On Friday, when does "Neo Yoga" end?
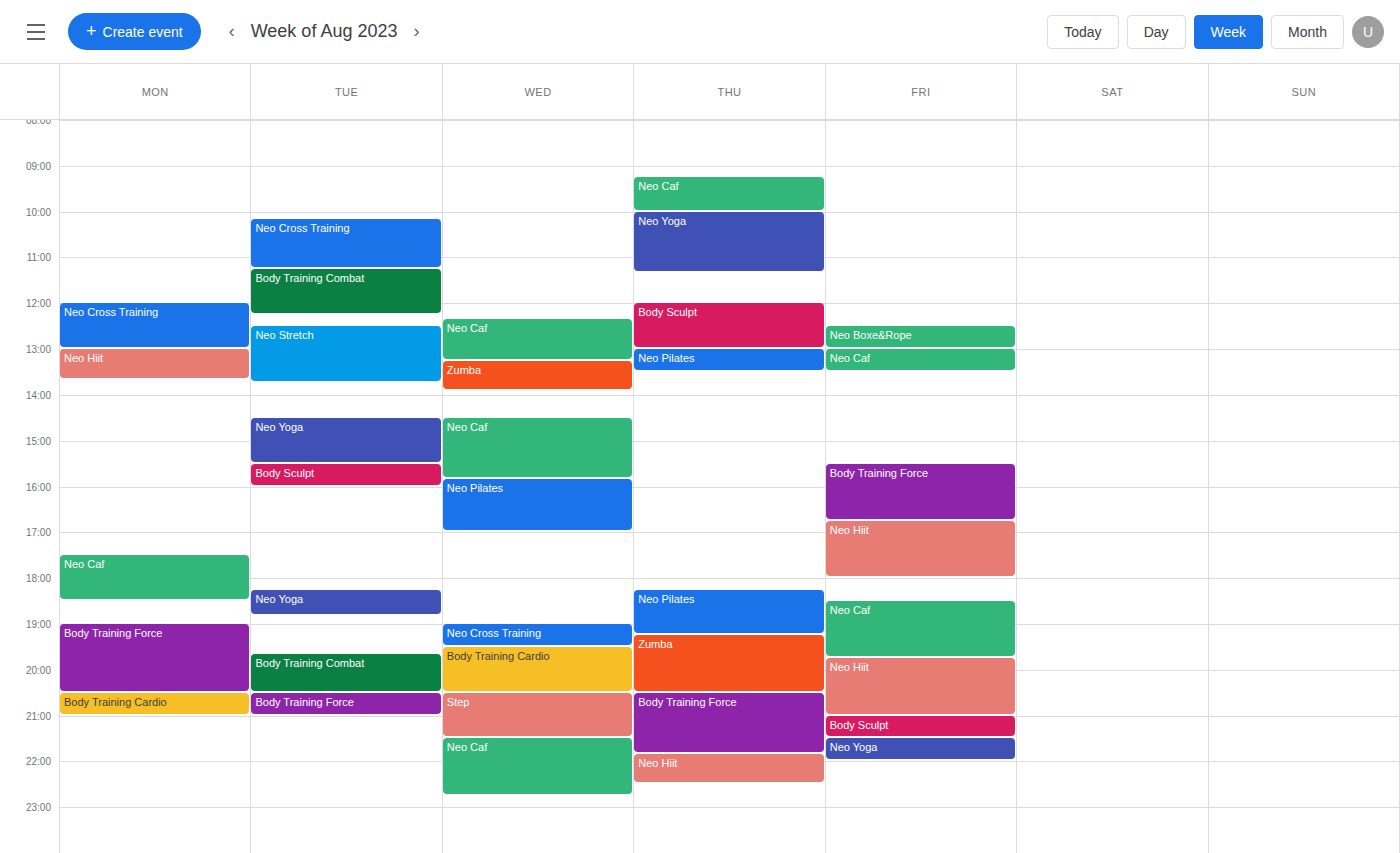
22:00